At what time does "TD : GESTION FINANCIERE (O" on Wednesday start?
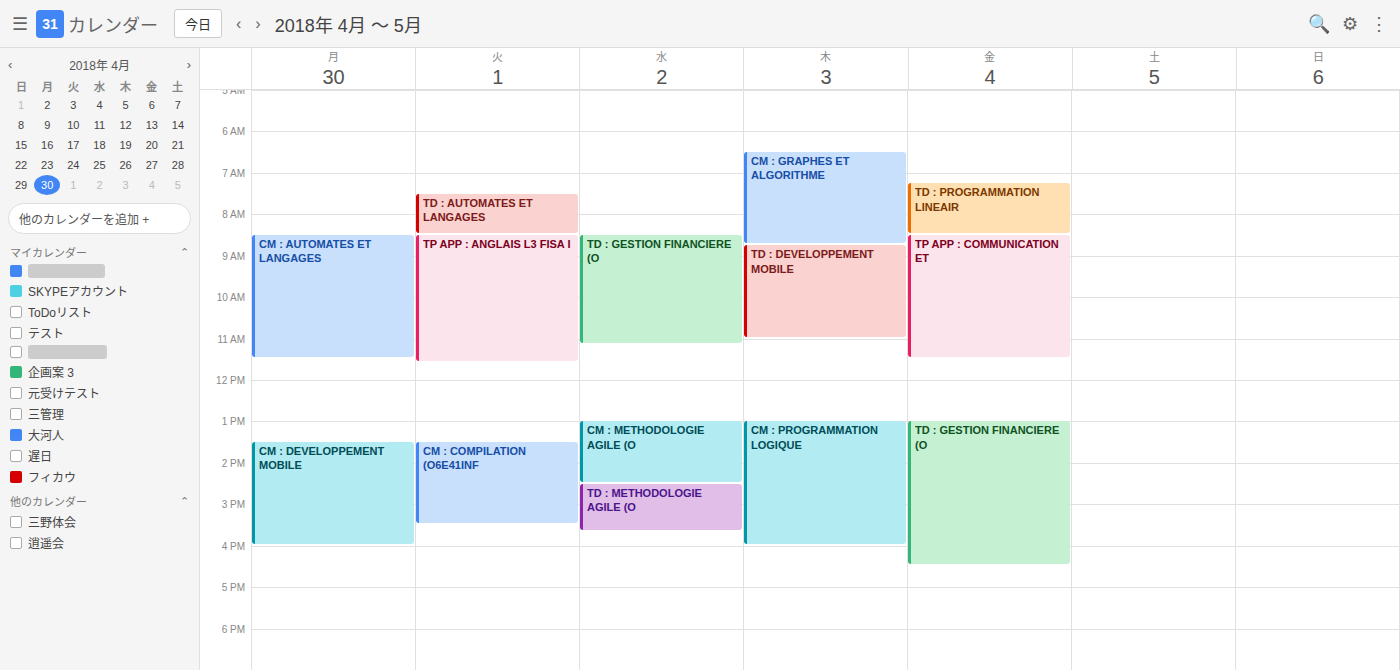
8:30 AM